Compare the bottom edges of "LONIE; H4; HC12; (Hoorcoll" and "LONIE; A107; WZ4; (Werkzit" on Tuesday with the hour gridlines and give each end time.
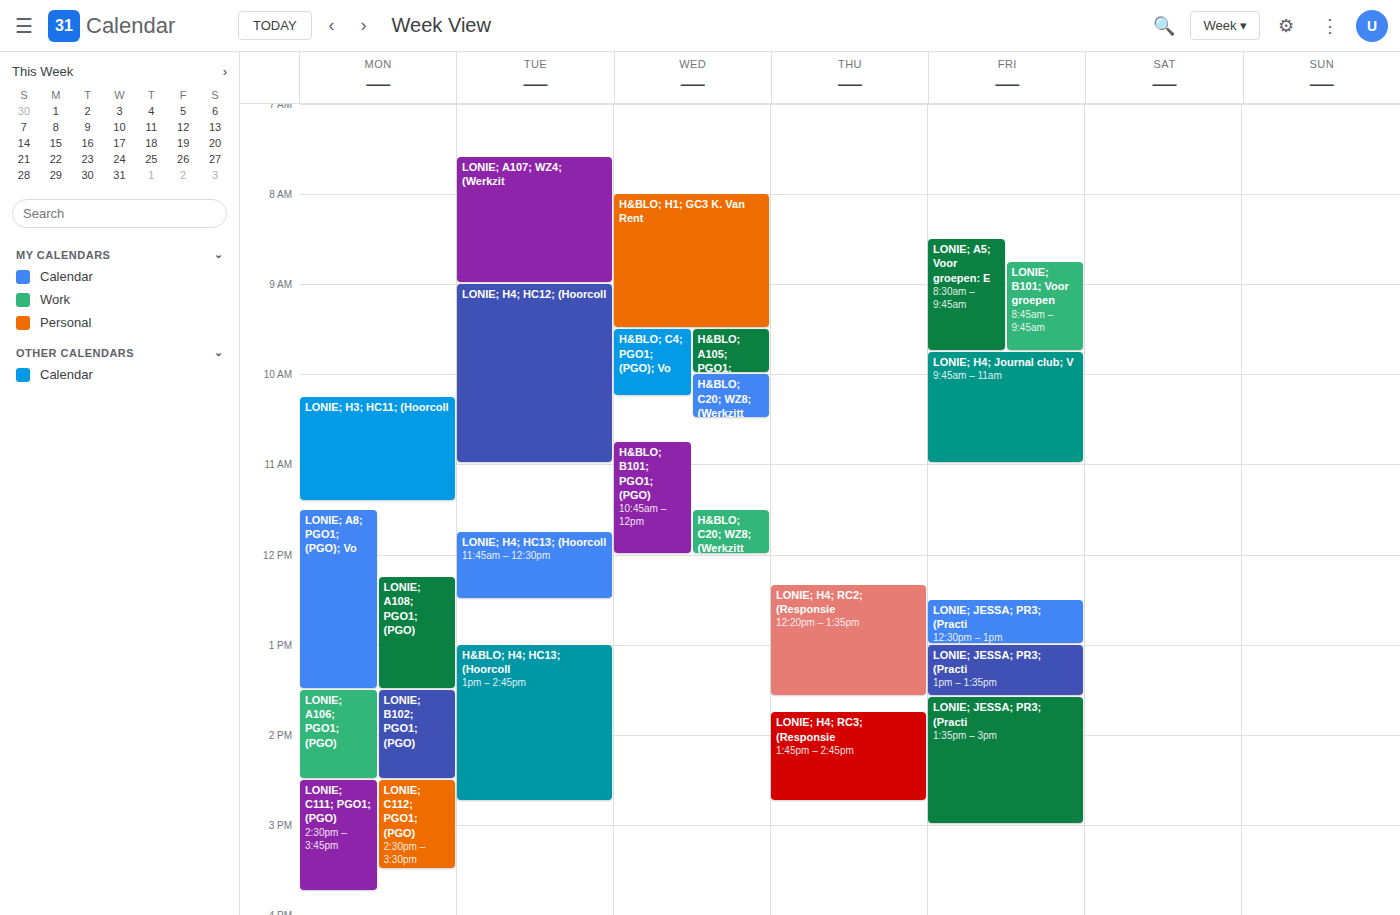
"LONIE; H4; HC12; (Hoorcoll": 11:00 AM, exactly on the 11 AM line. "LONIE; A107; WZ4; (Werkzit": 9:00 AM, exactly on the 9 AM line.